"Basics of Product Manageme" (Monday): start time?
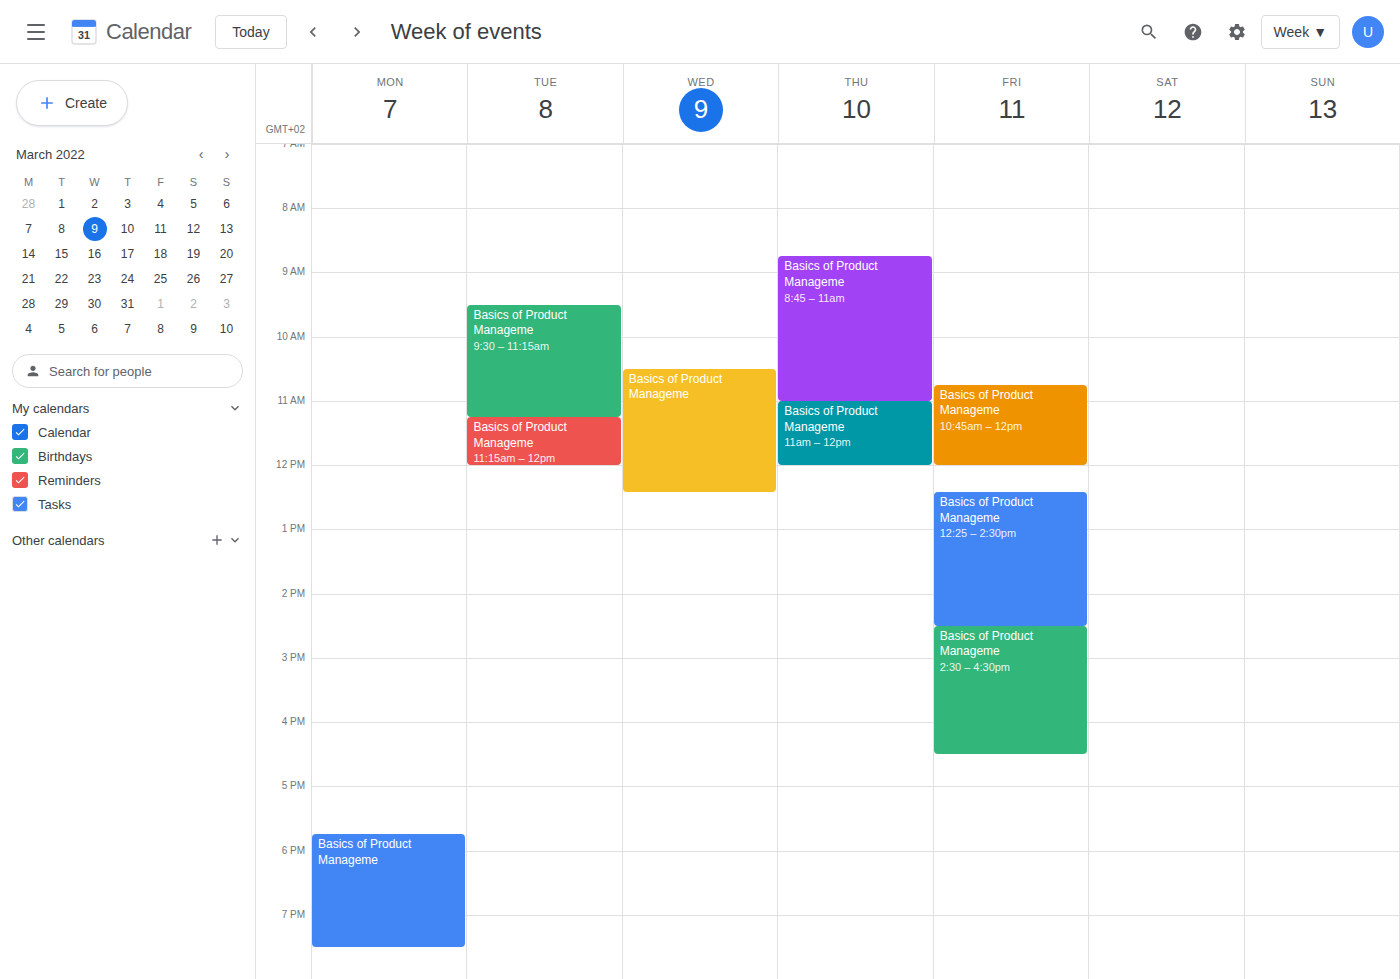
5:45 PM